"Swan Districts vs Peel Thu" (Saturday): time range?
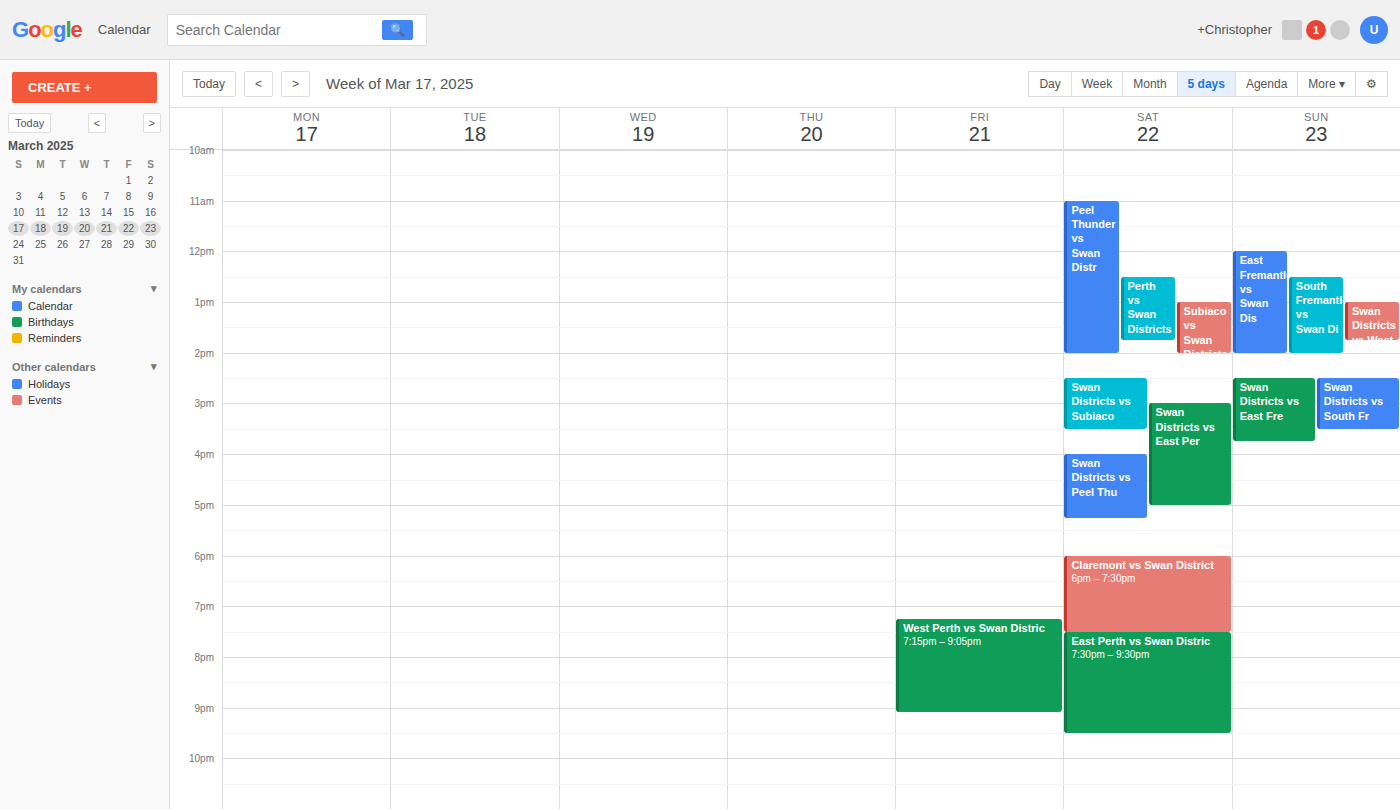
4:00 PM to 5:15 PM